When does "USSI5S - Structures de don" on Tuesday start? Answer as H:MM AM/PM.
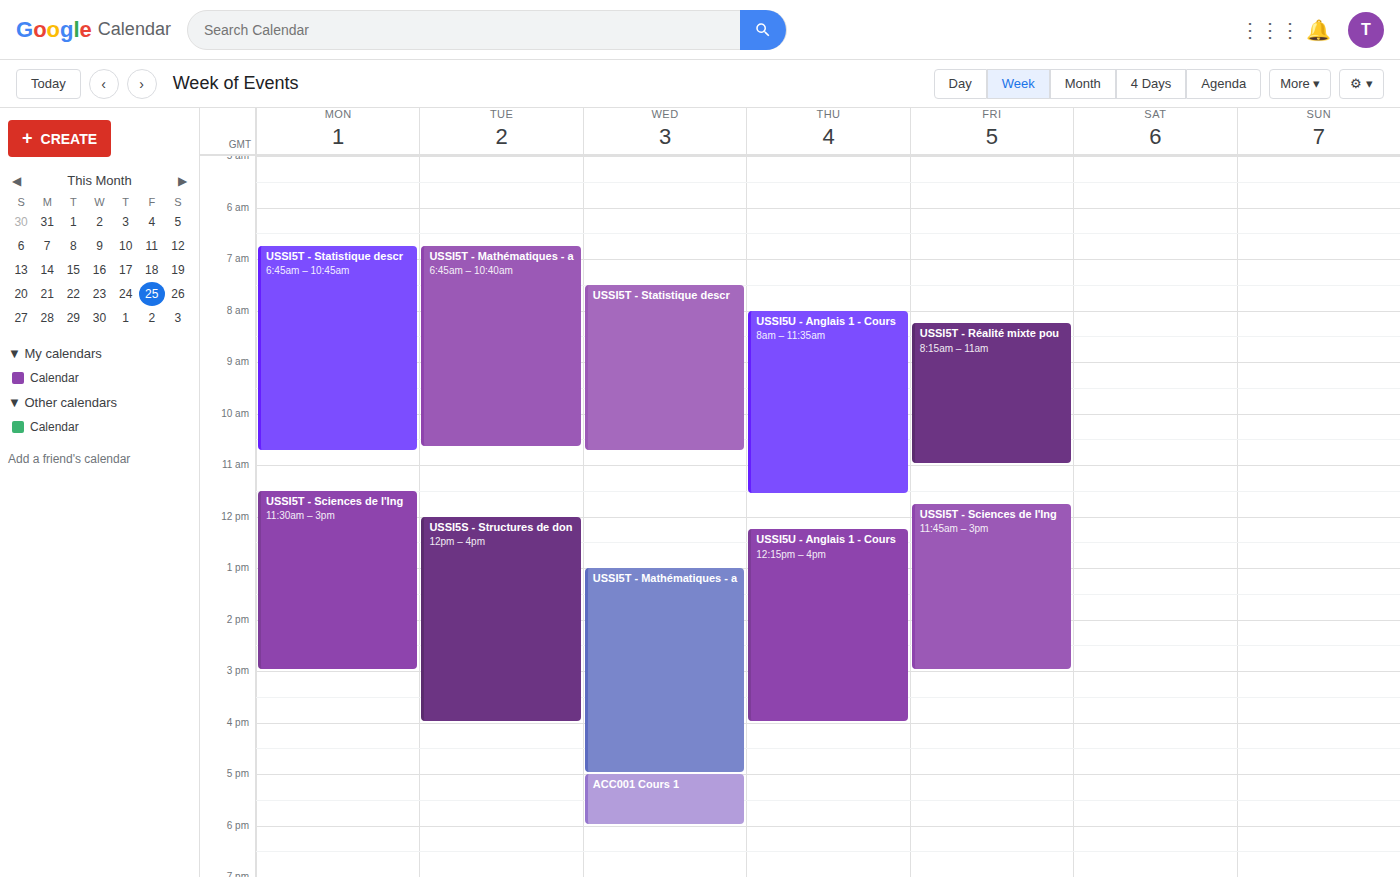
12:00 PM